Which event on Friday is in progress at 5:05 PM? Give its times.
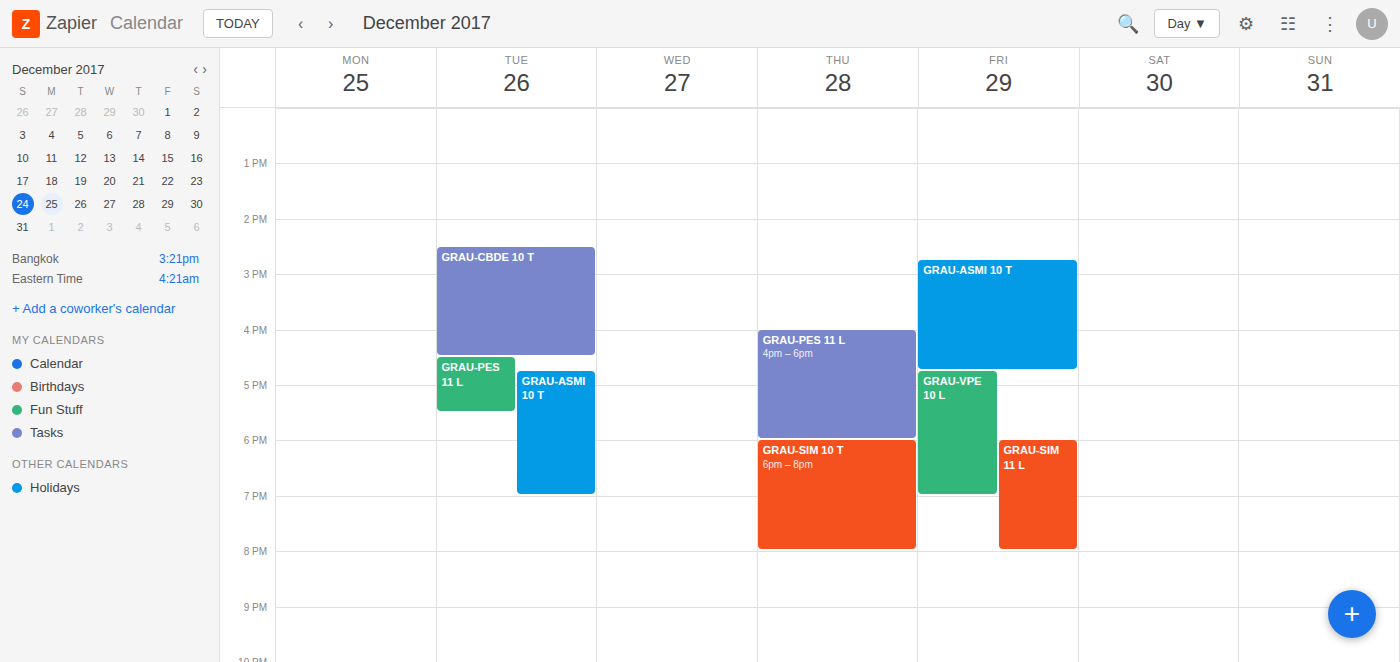
"GRAU-VPE 10 L", 4:45 PM to 7:00 PM